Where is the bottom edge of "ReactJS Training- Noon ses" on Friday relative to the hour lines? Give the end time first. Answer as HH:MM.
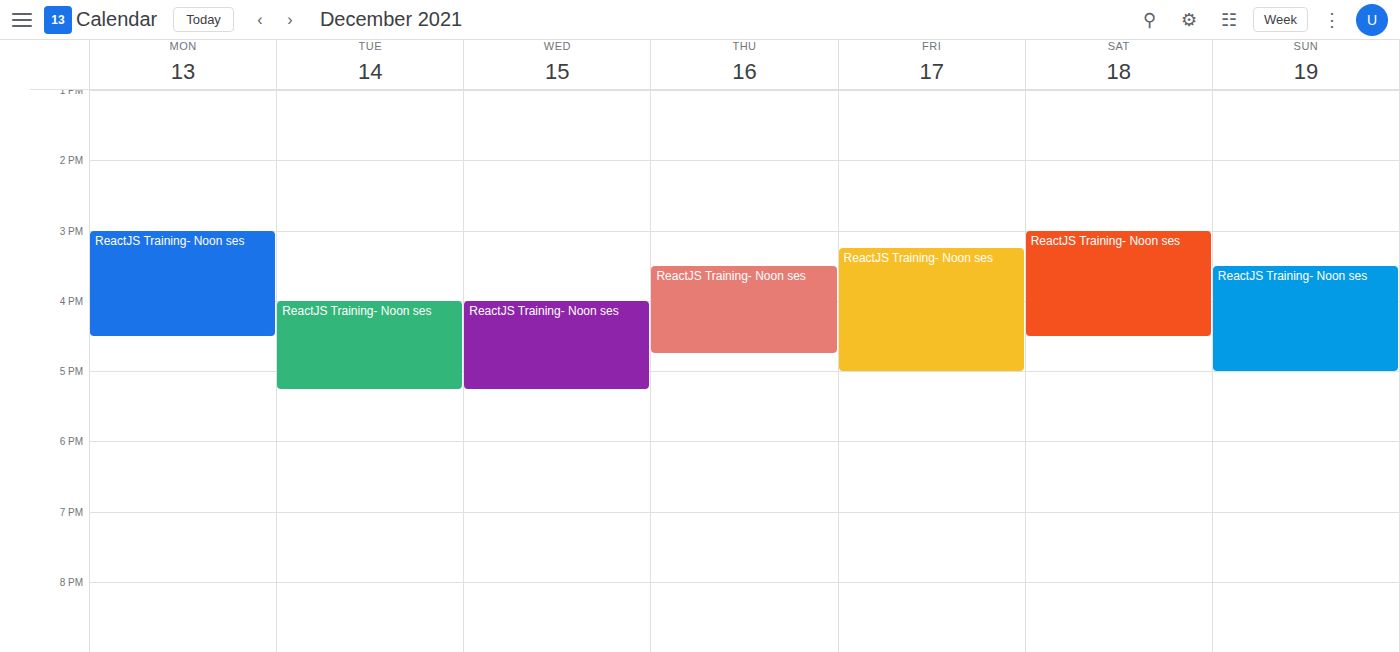
17:00 -- exactly on the 17:00 line.